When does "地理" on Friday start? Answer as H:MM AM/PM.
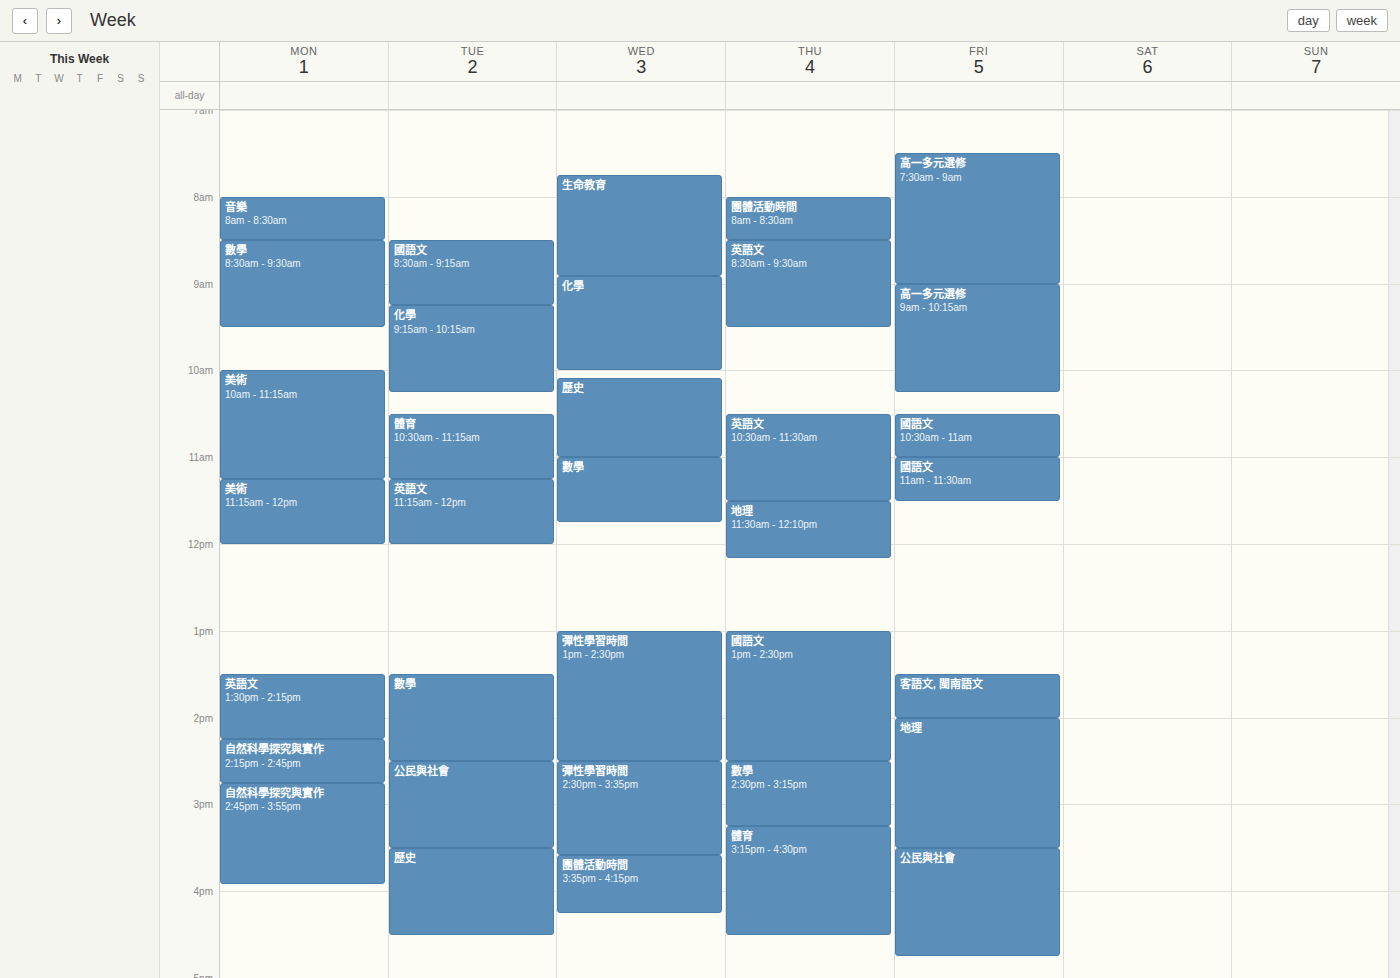
2:00 PM